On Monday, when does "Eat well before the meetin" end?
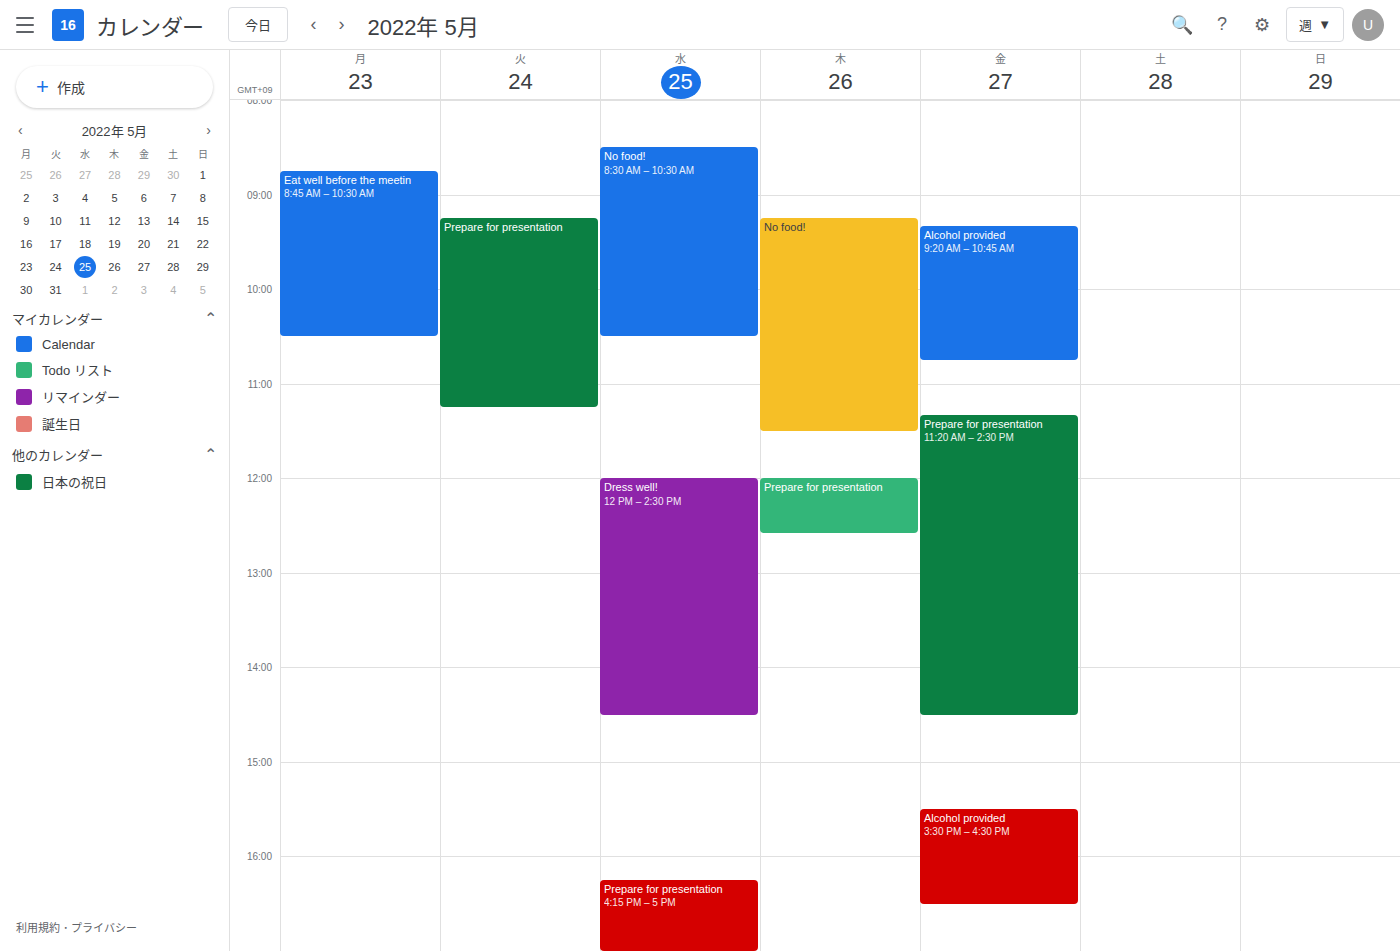
10:30 AM